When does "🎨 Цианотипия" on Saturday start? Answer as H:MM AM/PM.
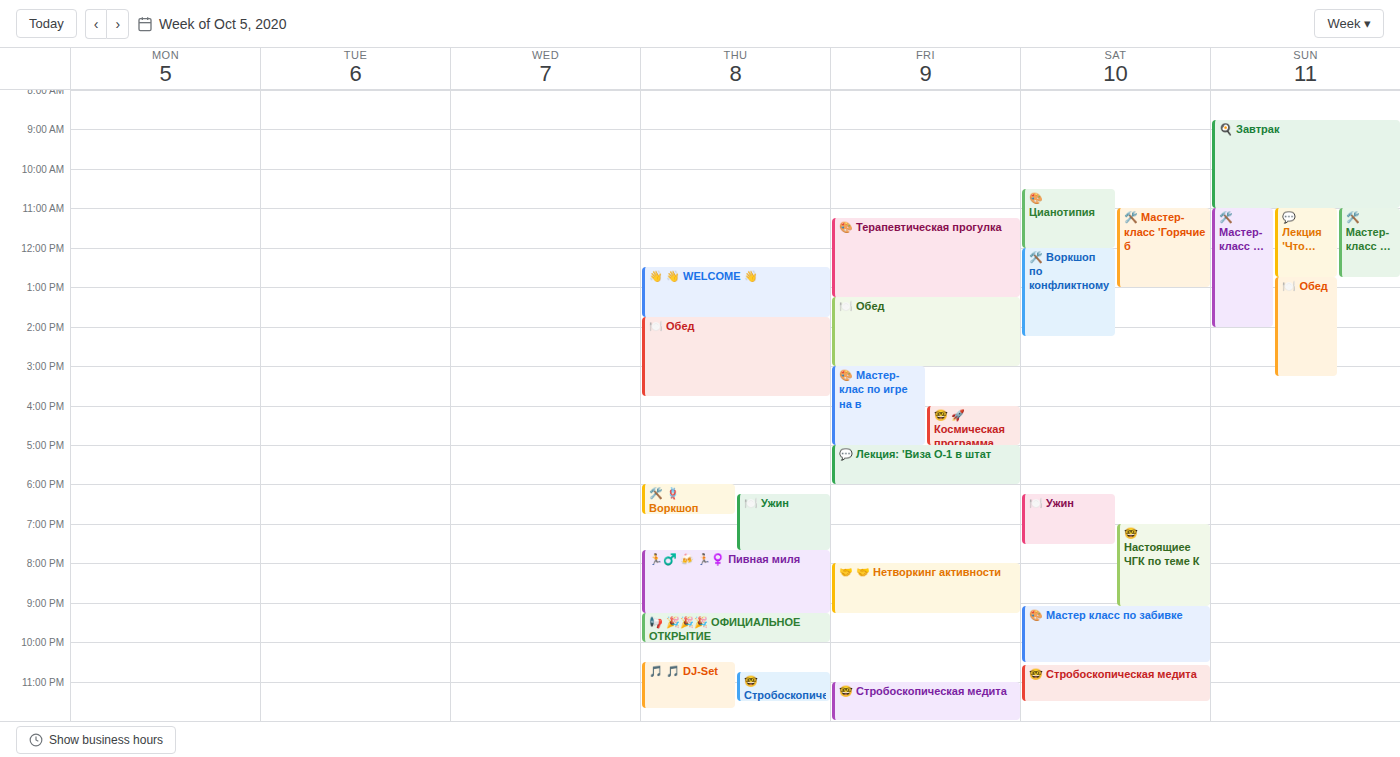
10:30 AM